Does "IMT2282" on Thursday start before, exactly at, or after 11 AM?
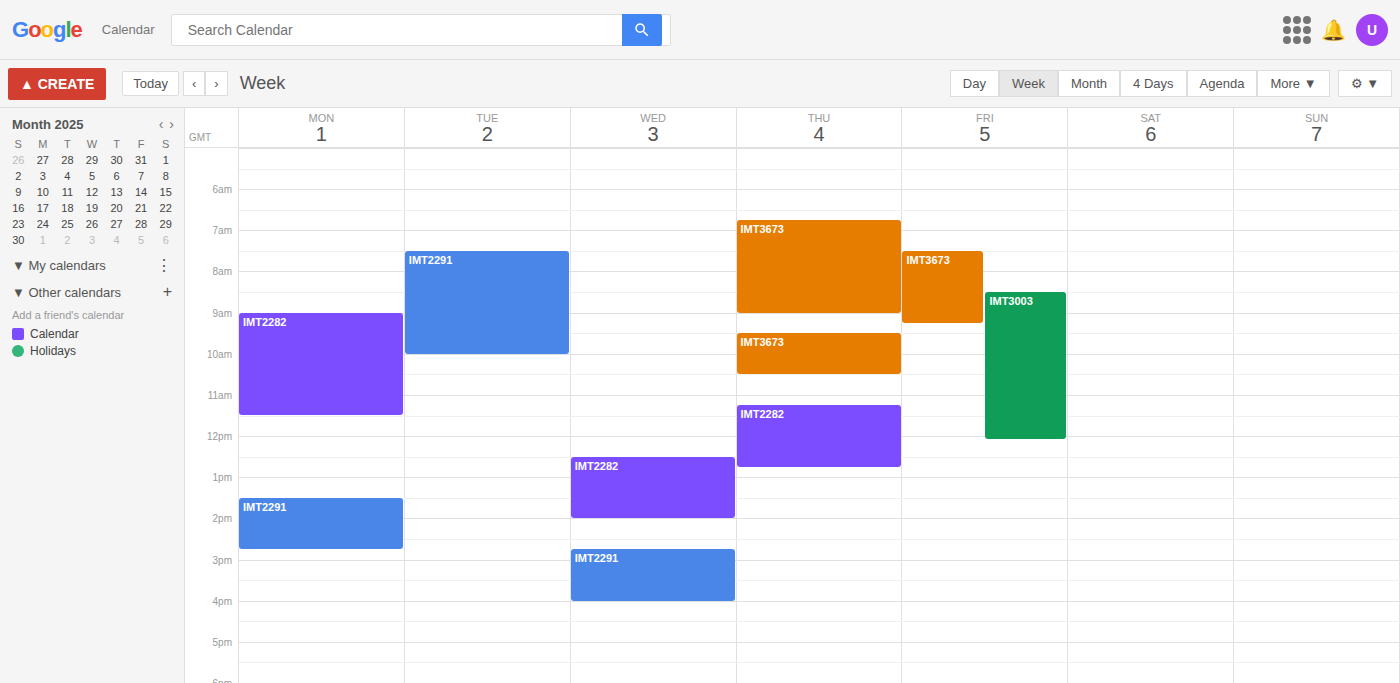
11:15 AM -- after 11 AM, 15 minutes below the 11 AM line.